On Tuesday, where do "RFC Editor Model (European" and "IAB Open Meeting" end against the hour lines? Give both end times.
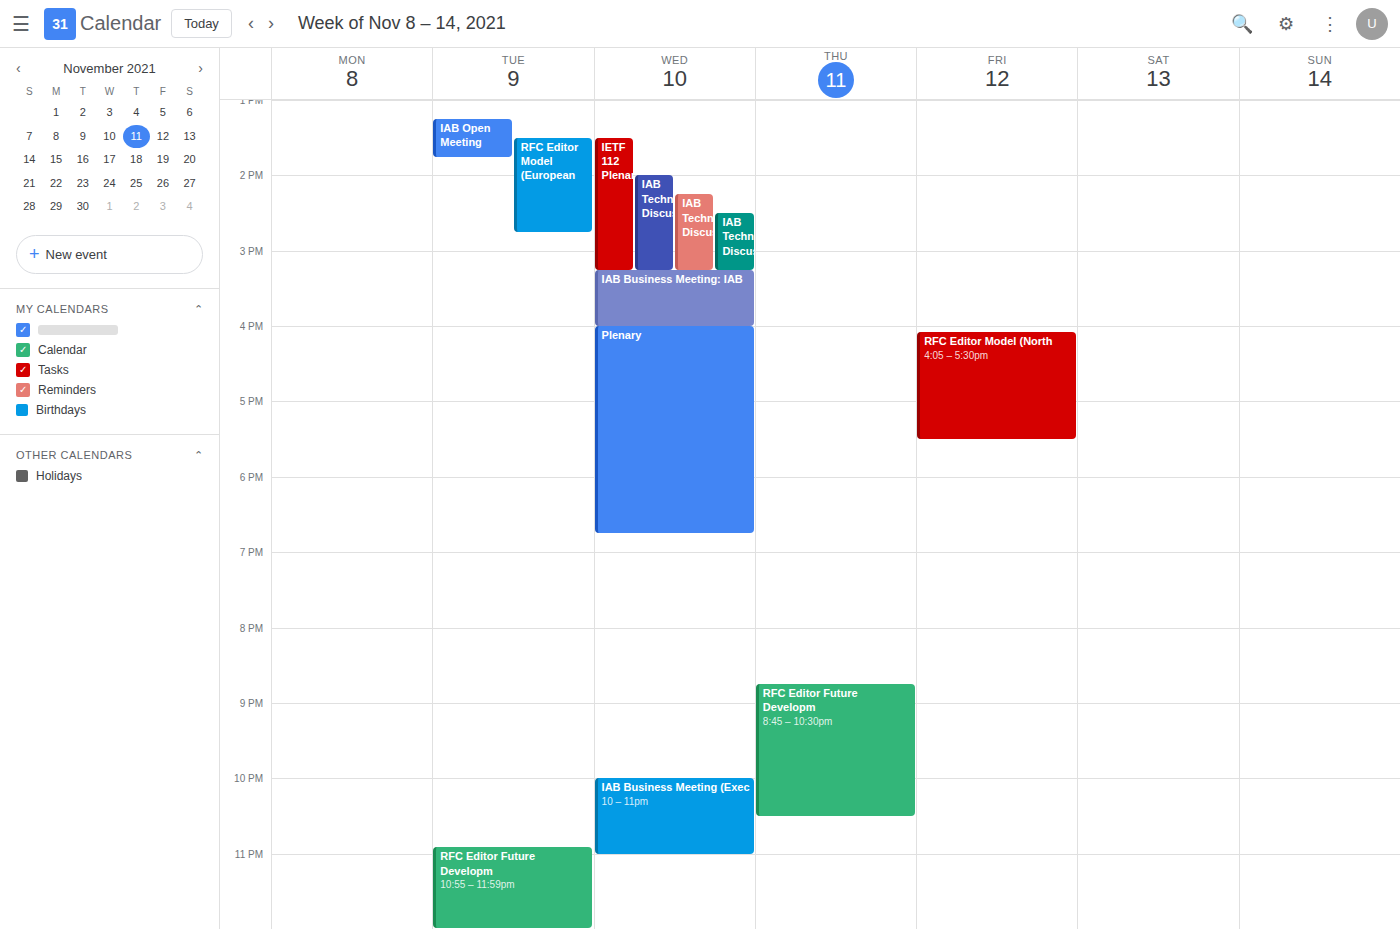
"RFC Editor Model (European": 2:45 PM, neither: three quarters of the way from the 2 PM line to the 3 PM line. "IAB Open Meeting": 1:45 PM, neither: three quarters of the way from the 1 PM line to the 2 PM line.